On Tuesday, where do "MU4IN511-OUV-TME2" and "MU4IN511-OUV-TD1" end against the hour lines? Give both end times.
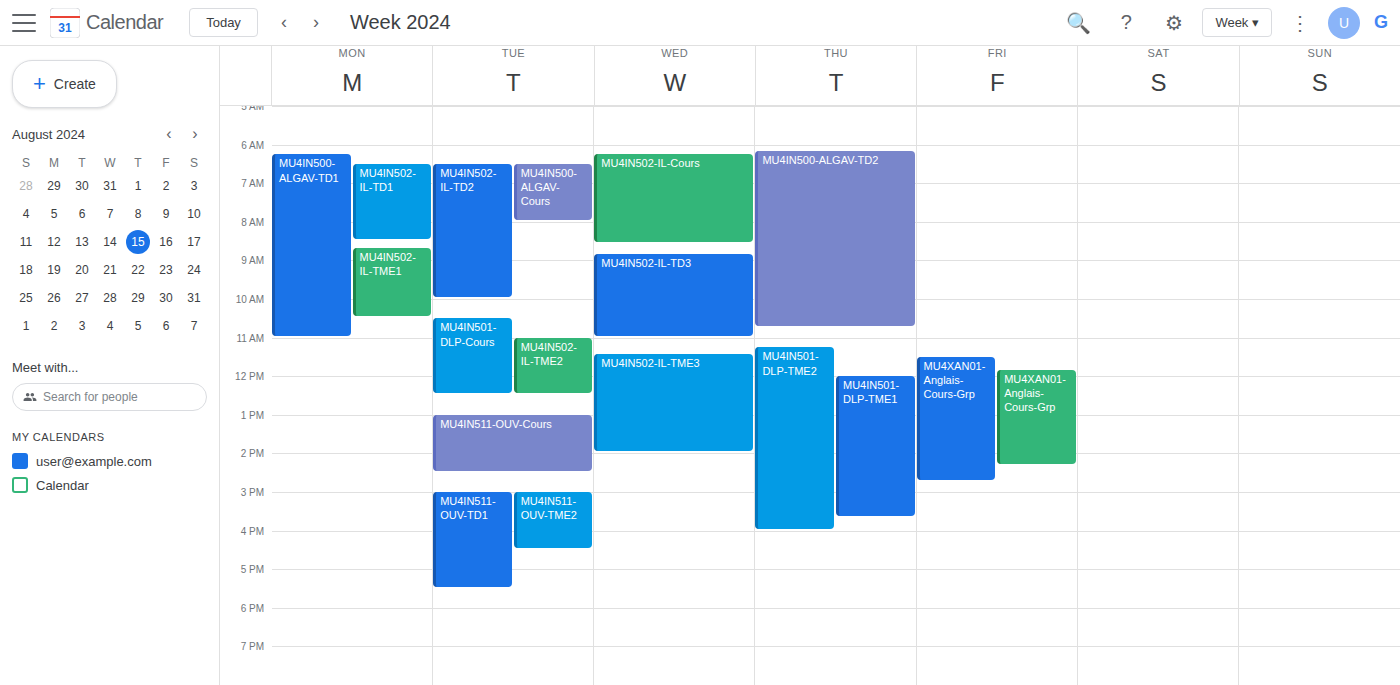
"MU4IN511-OUV-TME2": 4:30 PM, halfway between the 4 PM and 5 PM lines. "MU4IN511-OUV-TD1": 5:30 PM, halfway between the 5 PM and 6 PM lines.